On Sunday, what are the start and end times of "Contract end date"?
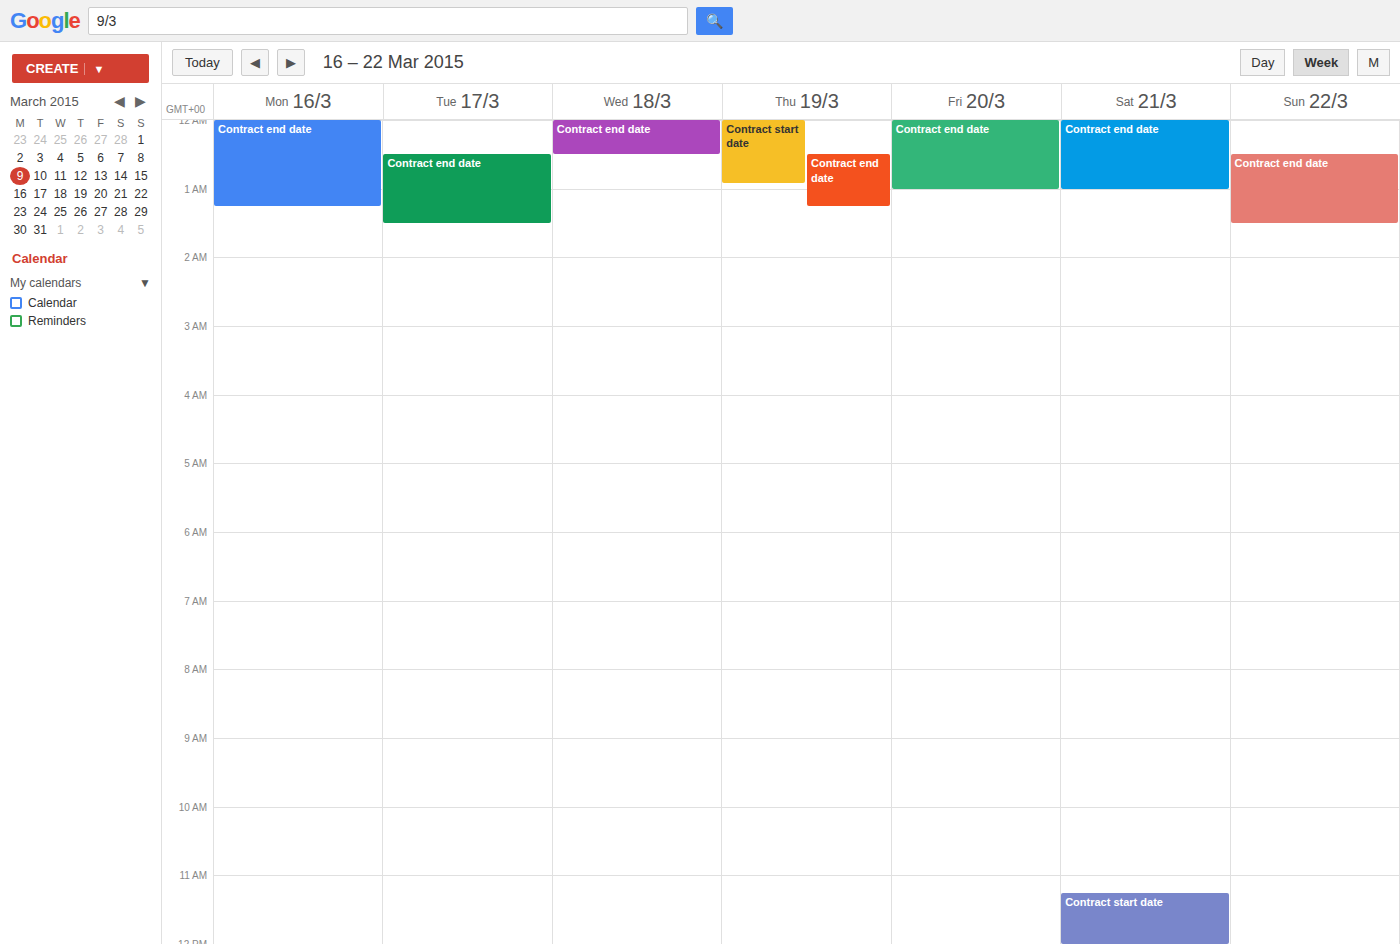
12:30 AM to 1:30 AM